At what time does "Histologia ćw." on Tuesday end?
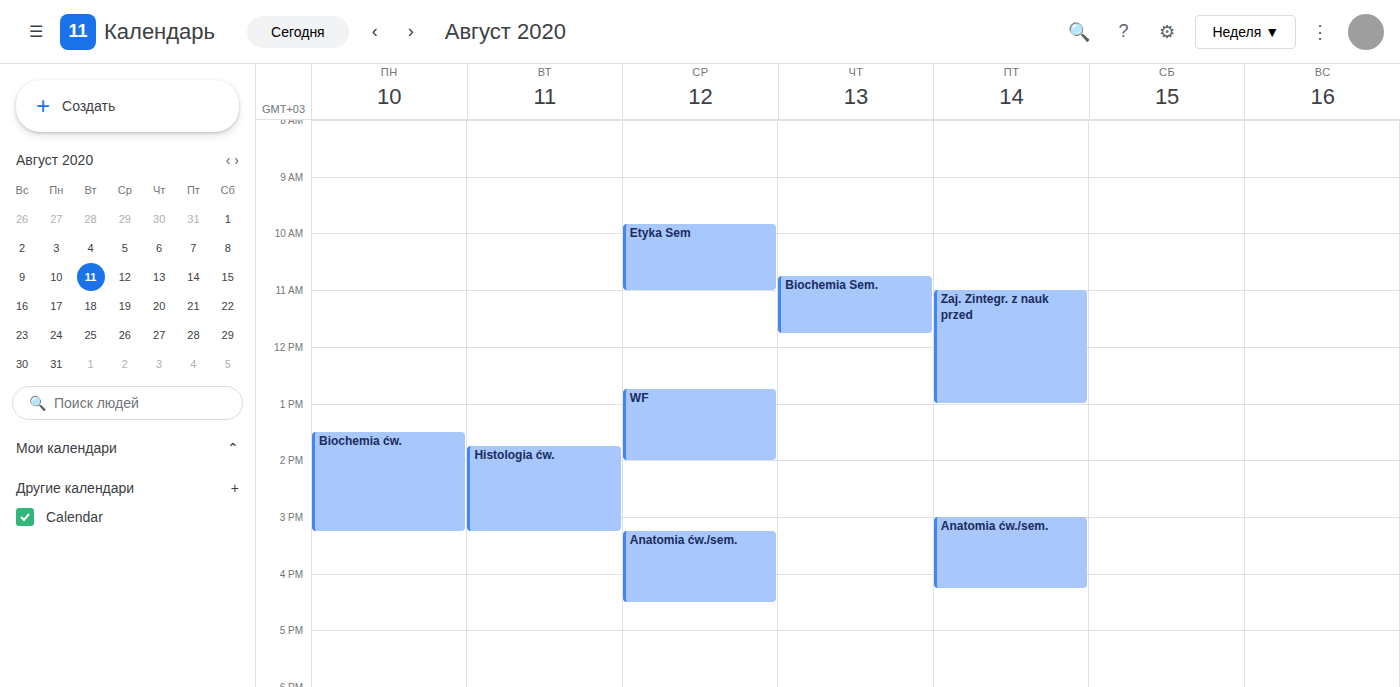
3:15 PM